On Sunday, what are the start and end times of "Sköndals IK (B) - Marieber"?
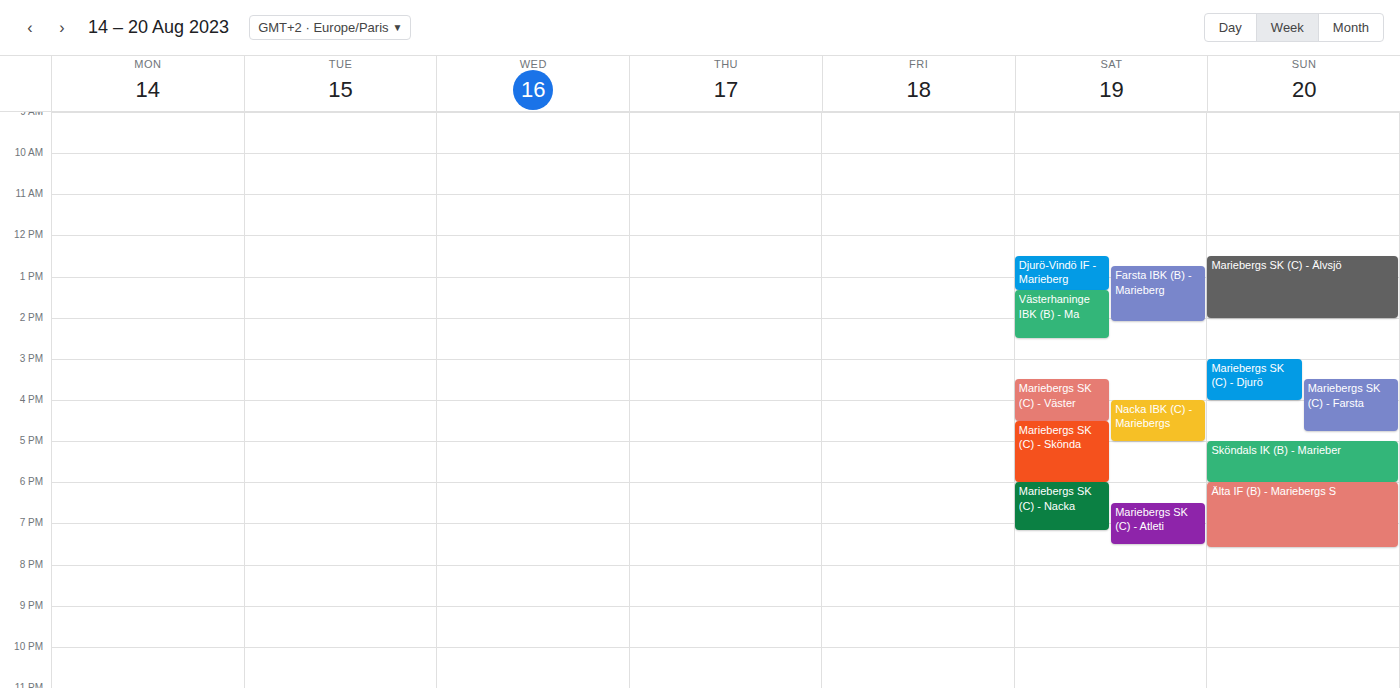
5:00 PM to 6:00 PM